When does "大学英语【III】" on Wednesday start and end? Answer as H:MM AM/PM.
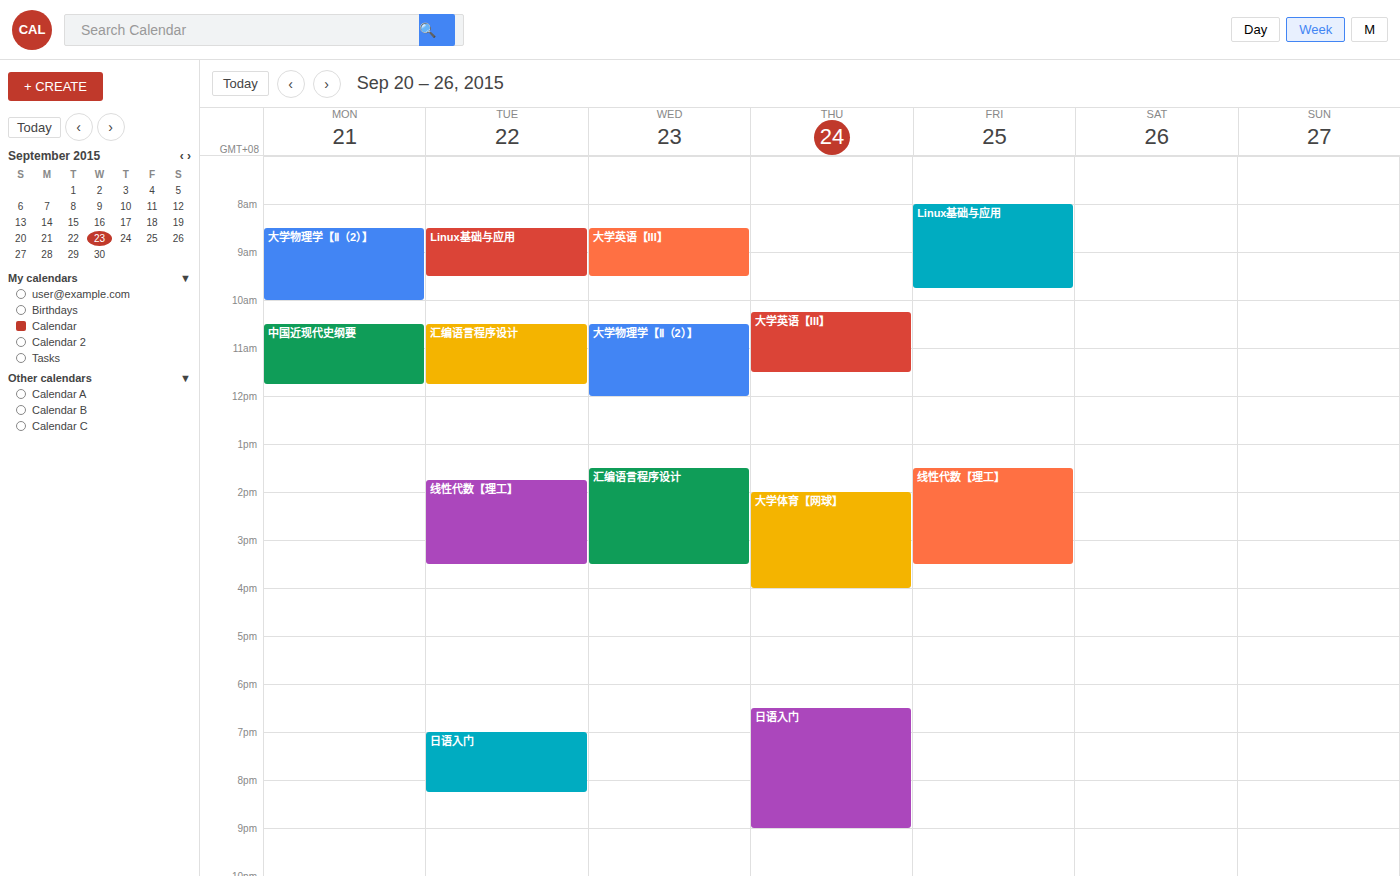
8:30 AM to 9:30 AM